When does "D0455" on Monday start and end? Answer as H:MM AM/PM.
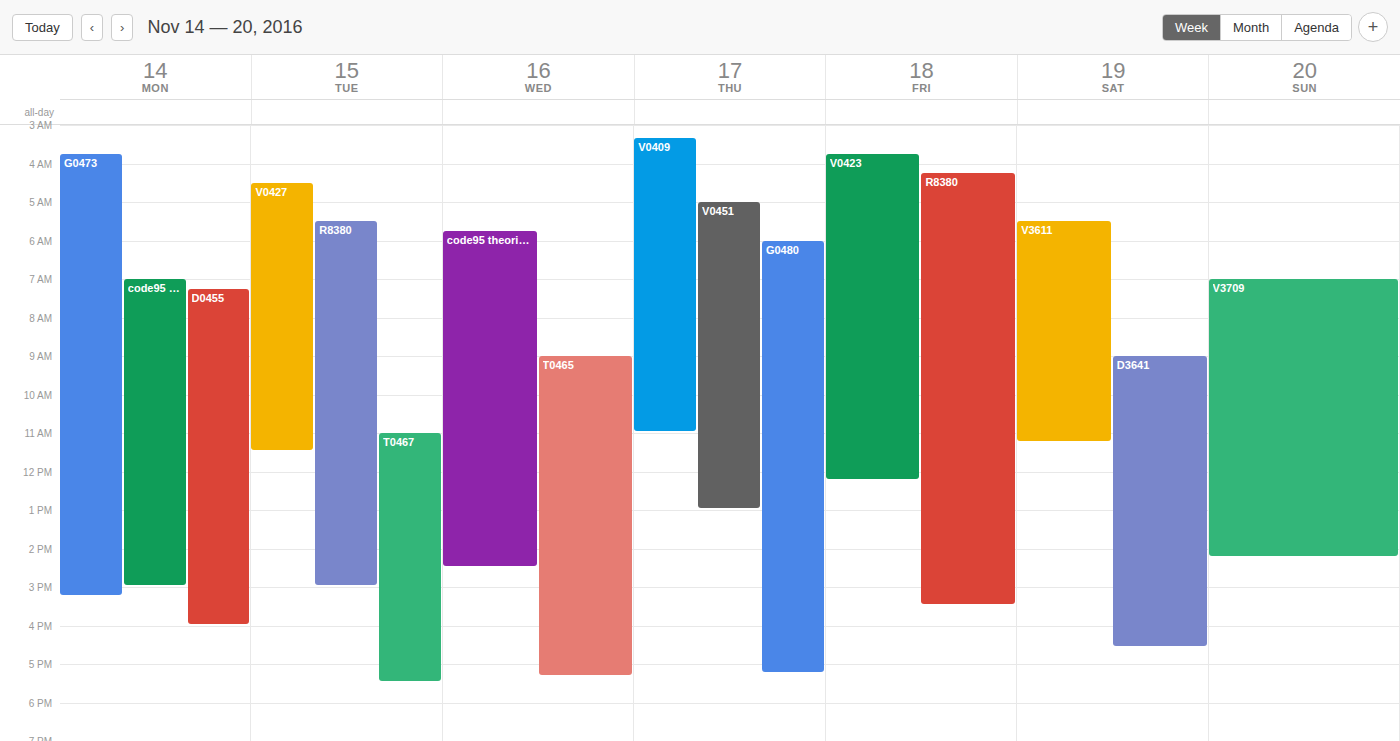
7:15 AM to 4:00 PM